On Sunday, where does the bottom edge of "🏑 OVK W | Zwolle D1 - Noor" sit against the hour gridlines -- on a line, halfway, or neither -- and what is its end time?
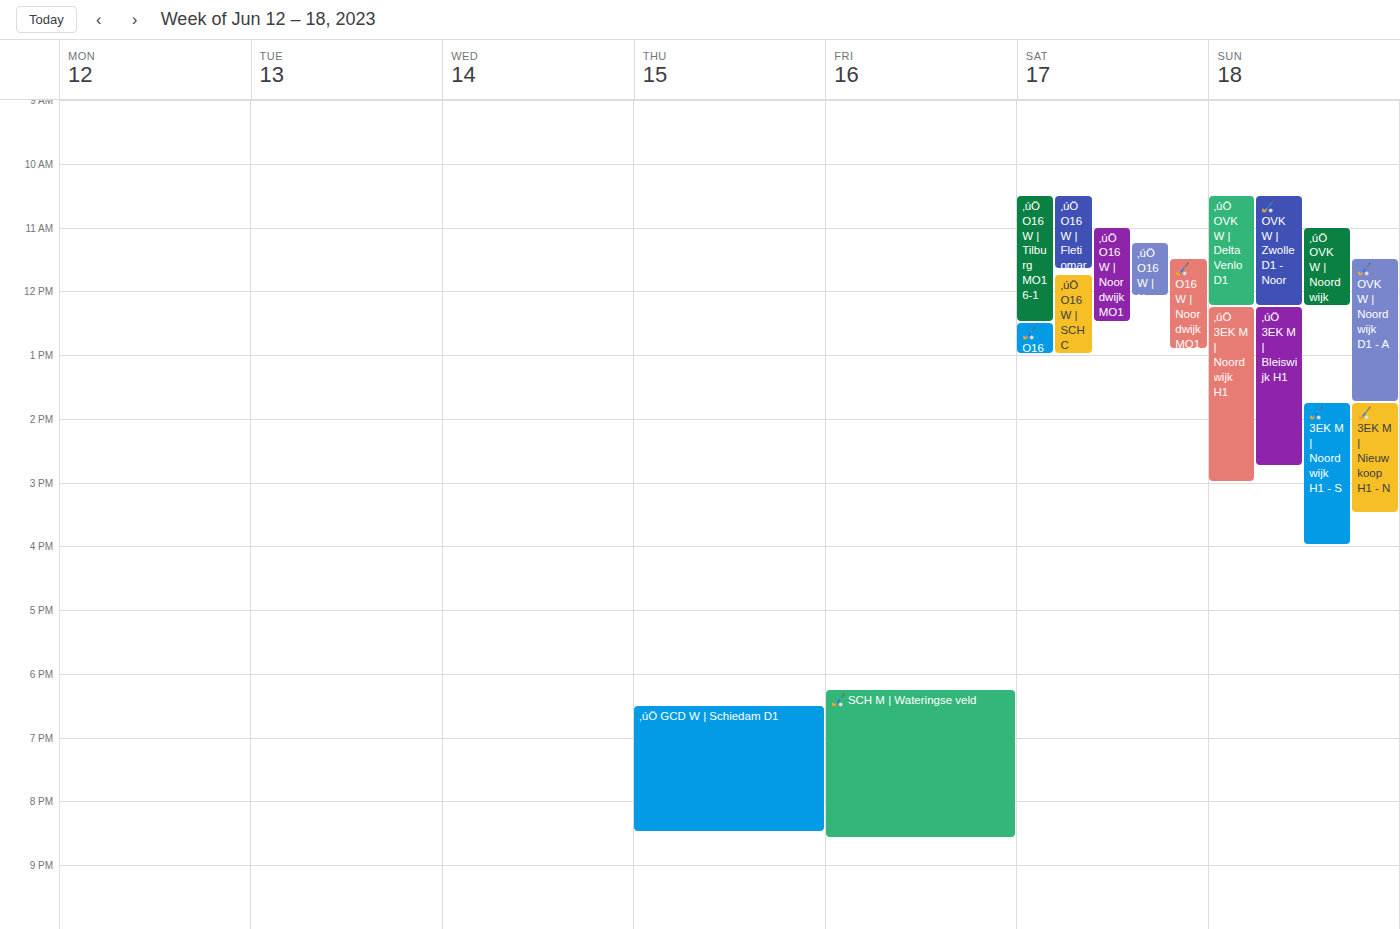
12:15 PM -- neither: a quarter of the way from the 12 PM line to the 1 PM line.